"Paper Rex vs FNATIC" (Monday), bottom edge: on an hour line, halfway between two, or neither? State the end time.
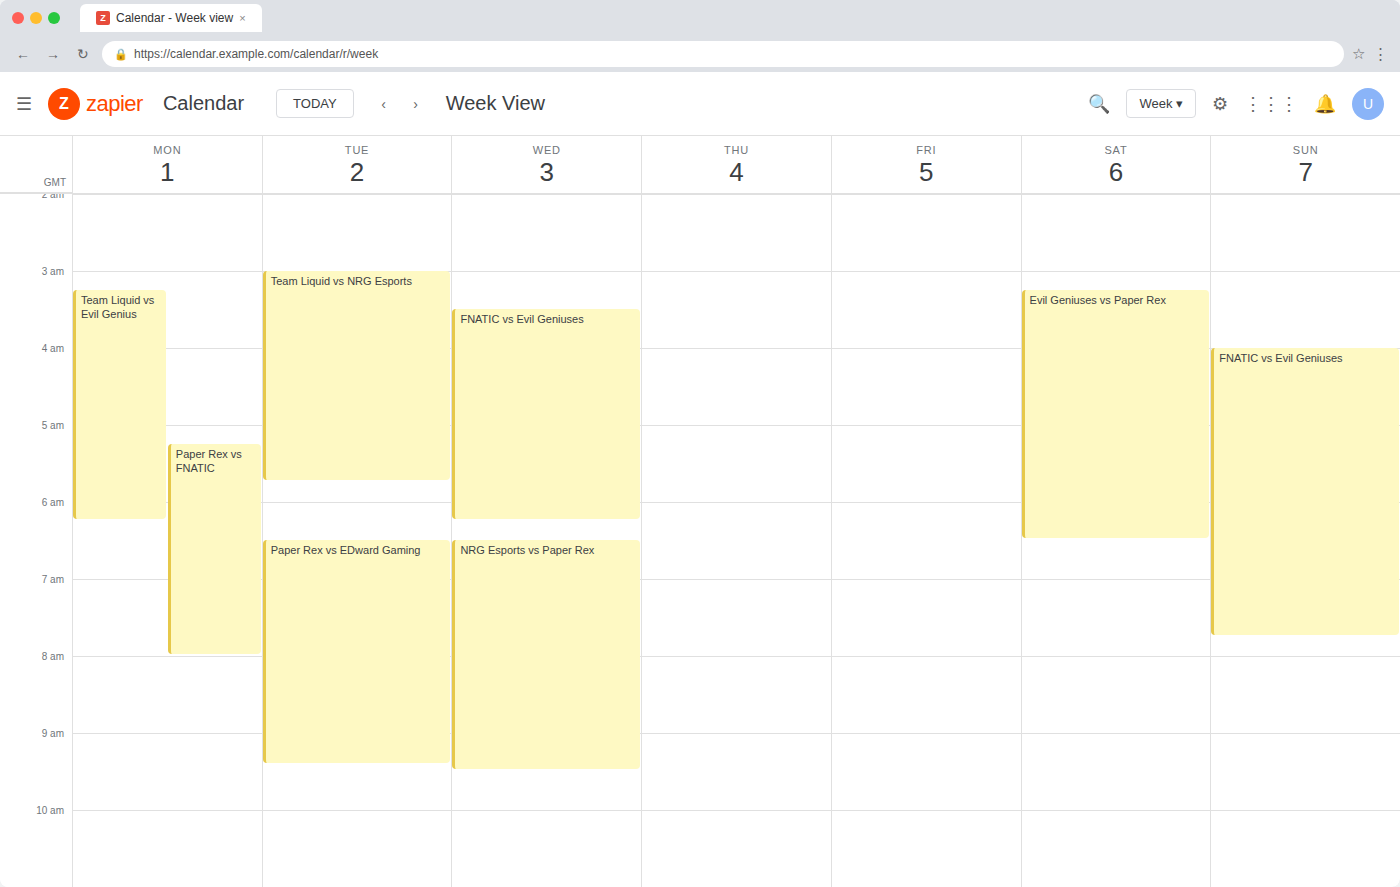
8:00 AM -- exactly on the 8 AM line.